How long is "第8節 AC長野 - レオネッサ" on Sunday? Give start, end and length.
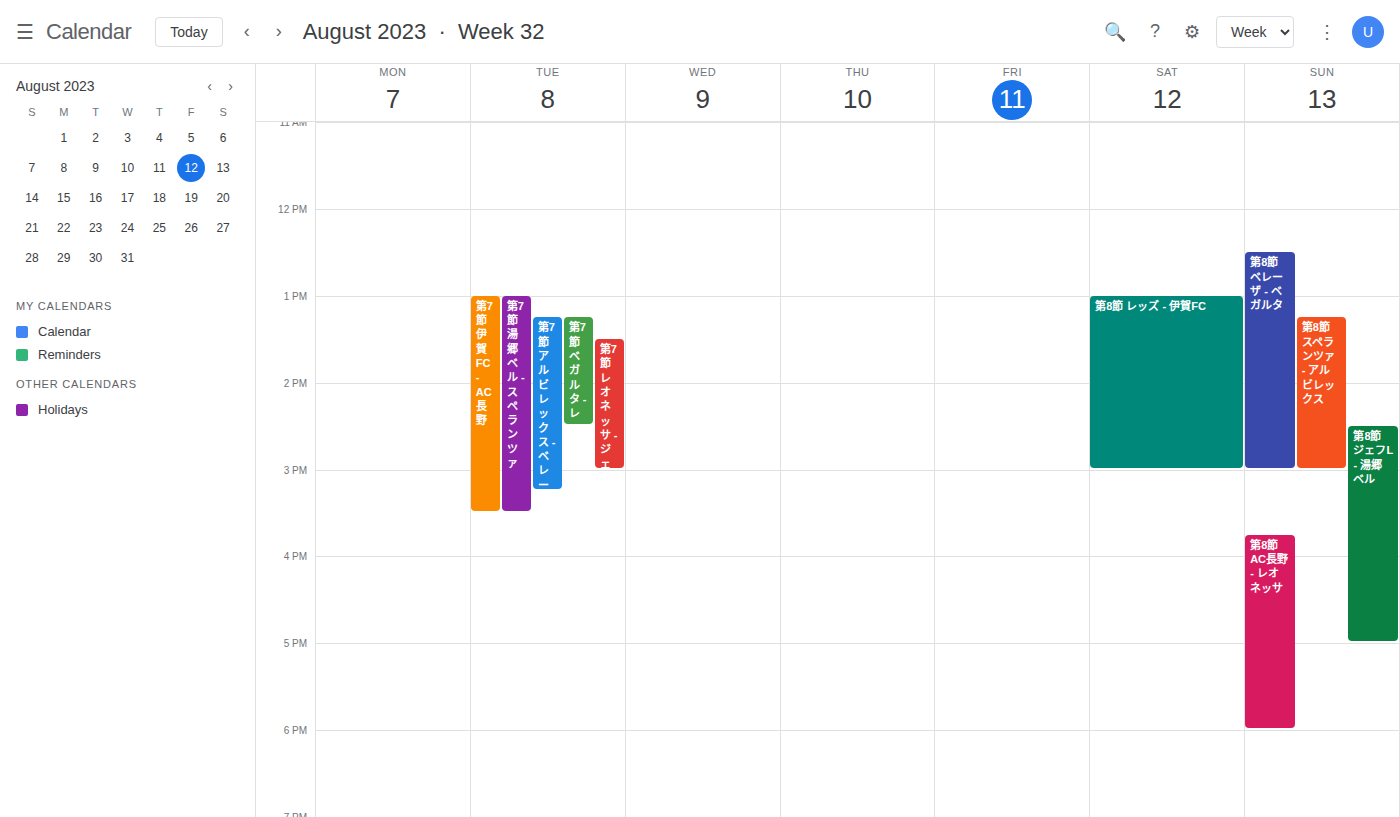
3:45 PM to 6:00 PM, 2 hours 15 minutes